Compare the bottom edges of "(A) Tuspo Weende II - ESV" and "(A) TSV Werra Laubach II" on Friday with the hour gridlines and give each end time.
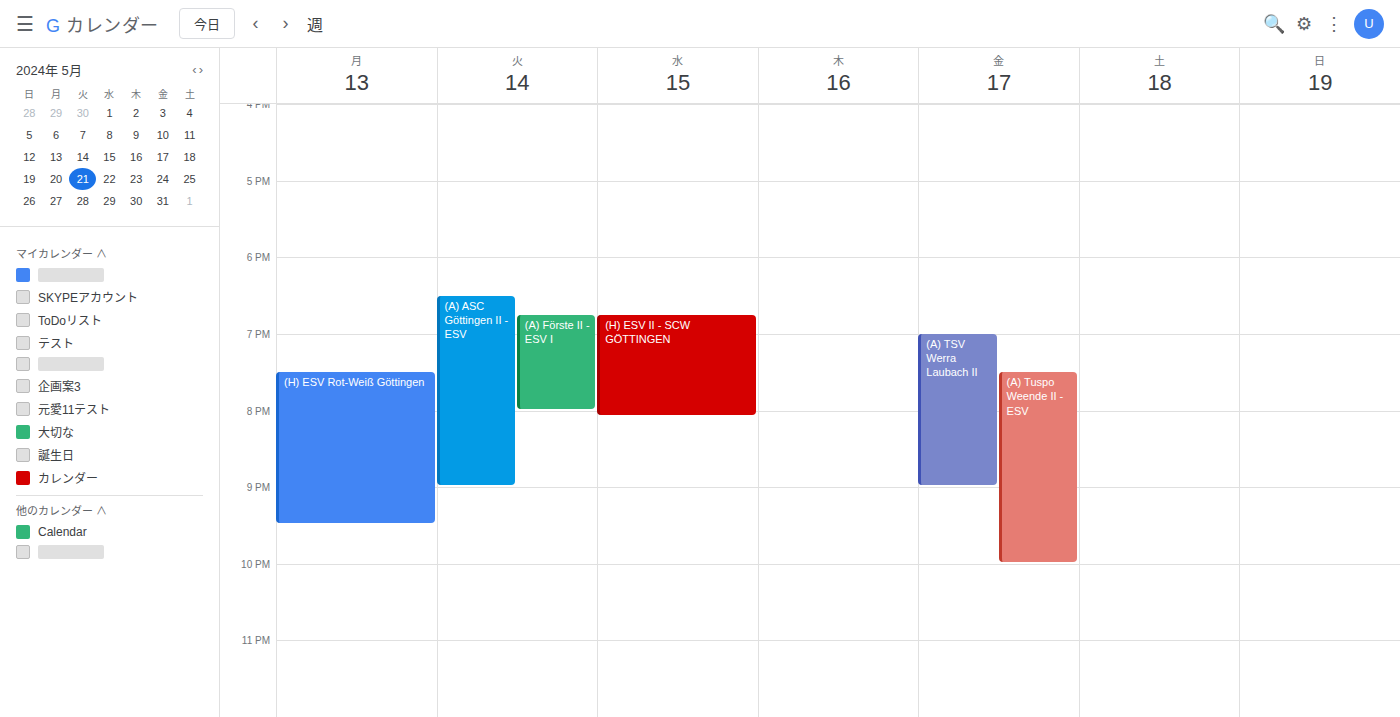
"(A) Tuspo Weende II - ESV": 10:00 PM, exactly on the 10 PM line. "(A) TSV Werra Laubach II": 9:00 PM, exactly on the 9 PM line.